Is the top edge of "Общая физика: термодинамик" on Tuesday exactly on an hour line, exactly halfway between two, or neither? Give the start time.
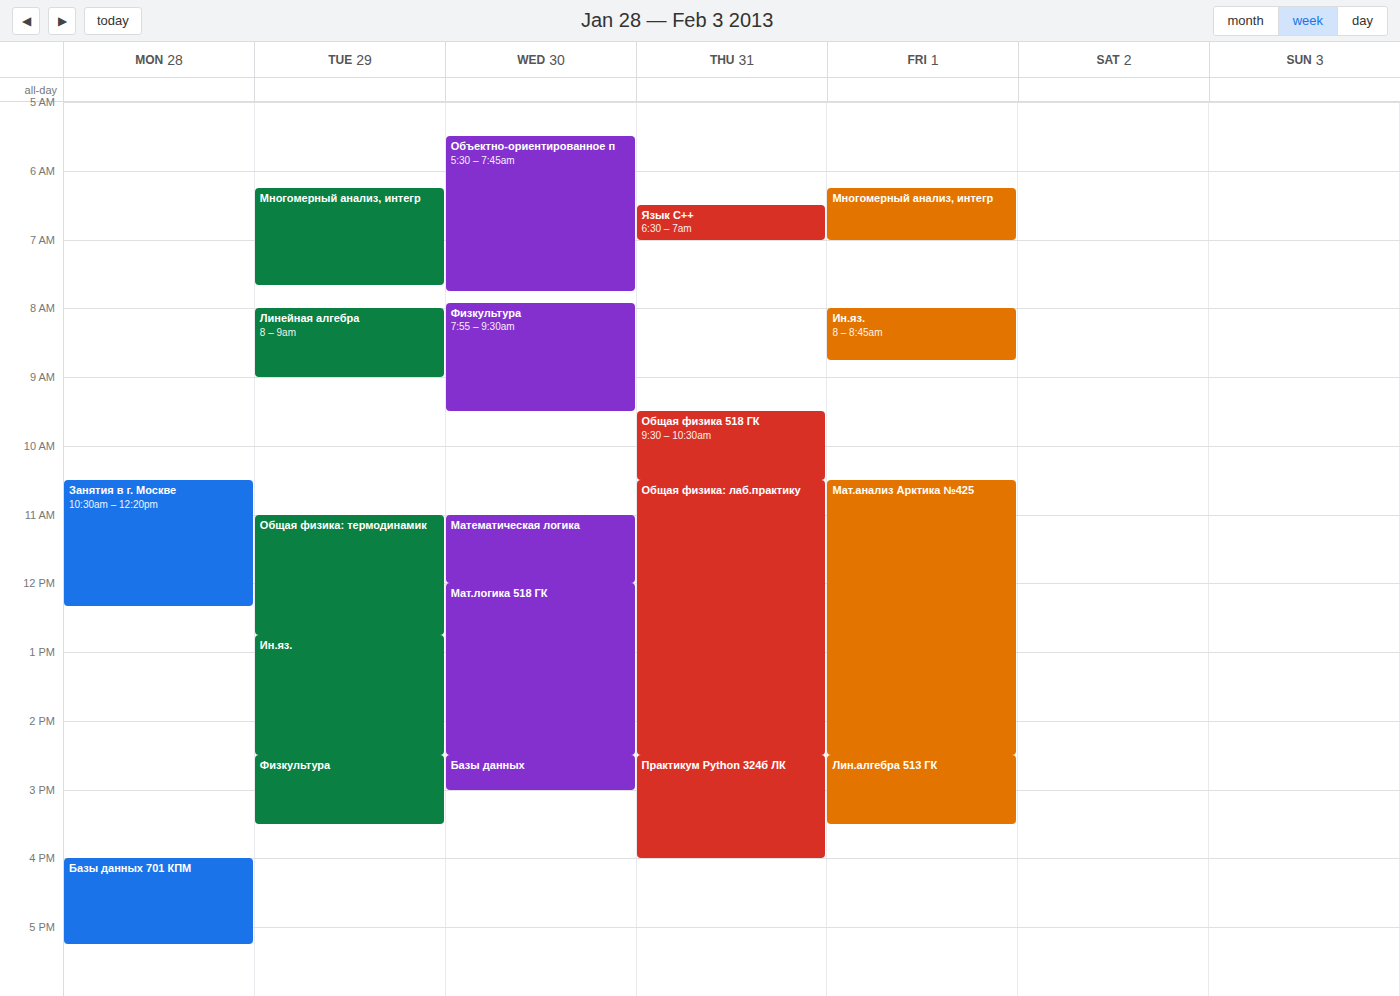
11:00 AM -- exactly on the 11 AM line.